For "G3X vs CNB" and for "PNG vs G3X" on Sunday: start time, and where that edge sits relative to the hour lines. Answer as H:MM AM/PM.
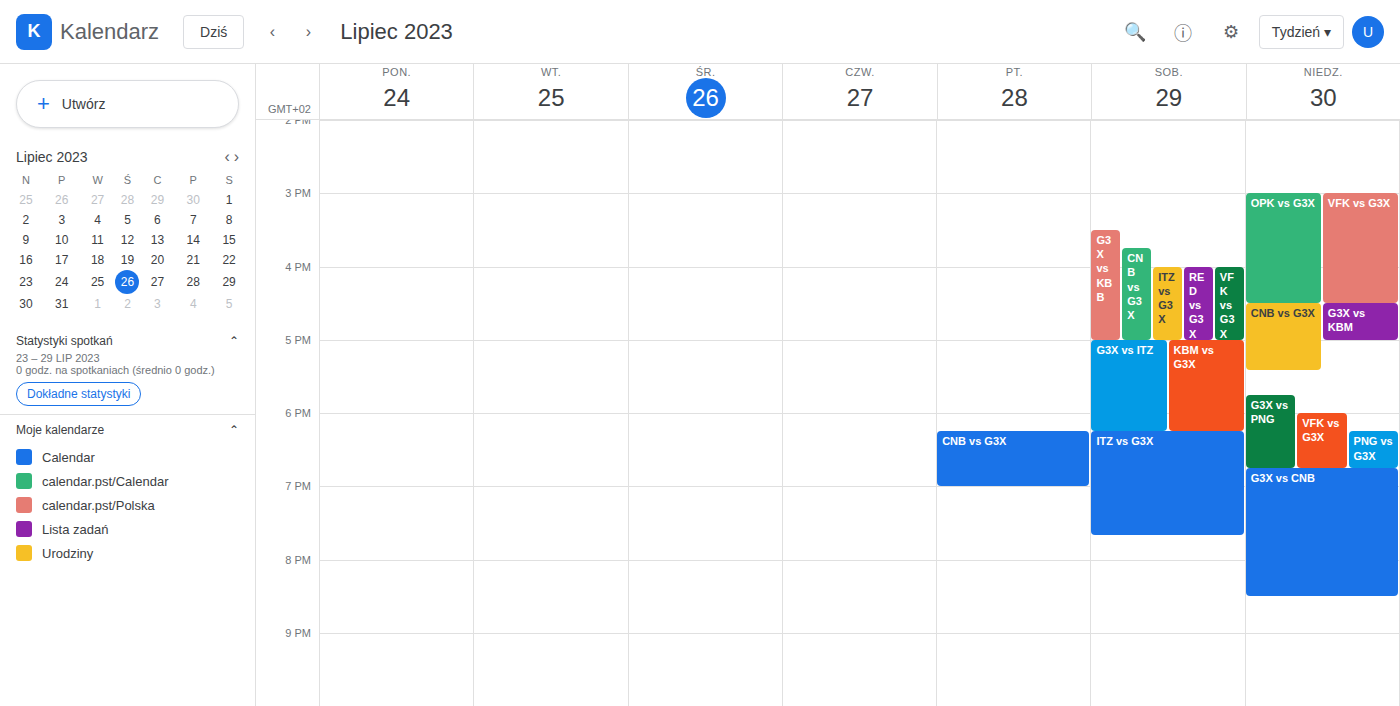
"G3X vs CNB": 6:45 PM, neither: three quarters of the way from the 6 PM line to the 7 PM line. "PNG vs G3X": 6:15 PM, neither: a quarter of the way from the 6 PM line to the 7 PM line.